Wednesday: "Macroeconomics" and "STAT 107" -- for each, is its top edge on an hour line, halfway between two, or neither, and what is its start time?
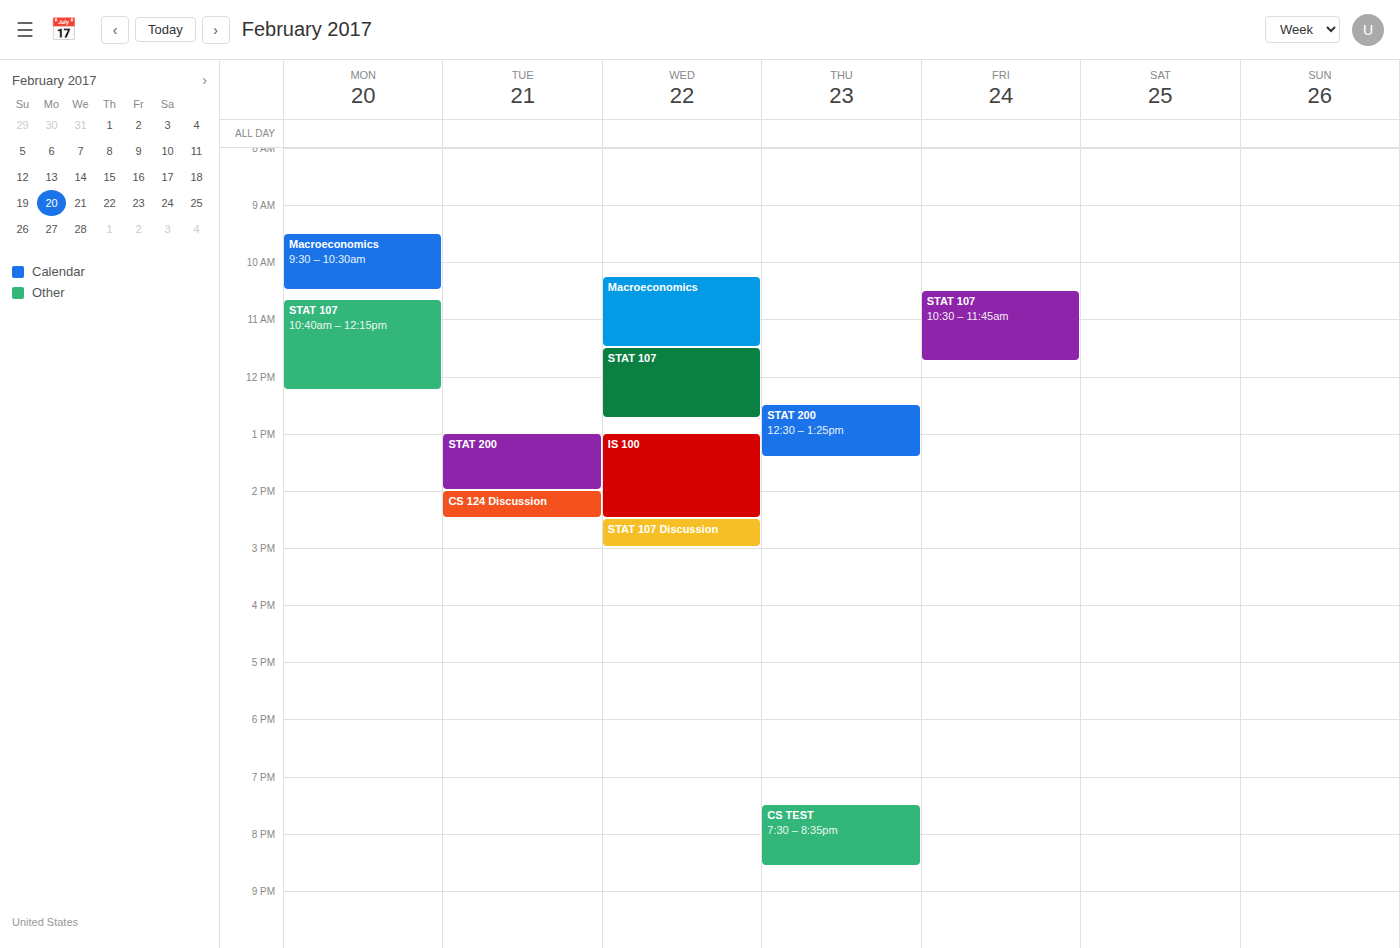
"Macroeconomics": 10:15 AM, neither: a quarter of the way from the 10 AM line to the 11 AM line. "STAT 107": 11:30 AM, halfway between the 11 AM and 12 PM lines.